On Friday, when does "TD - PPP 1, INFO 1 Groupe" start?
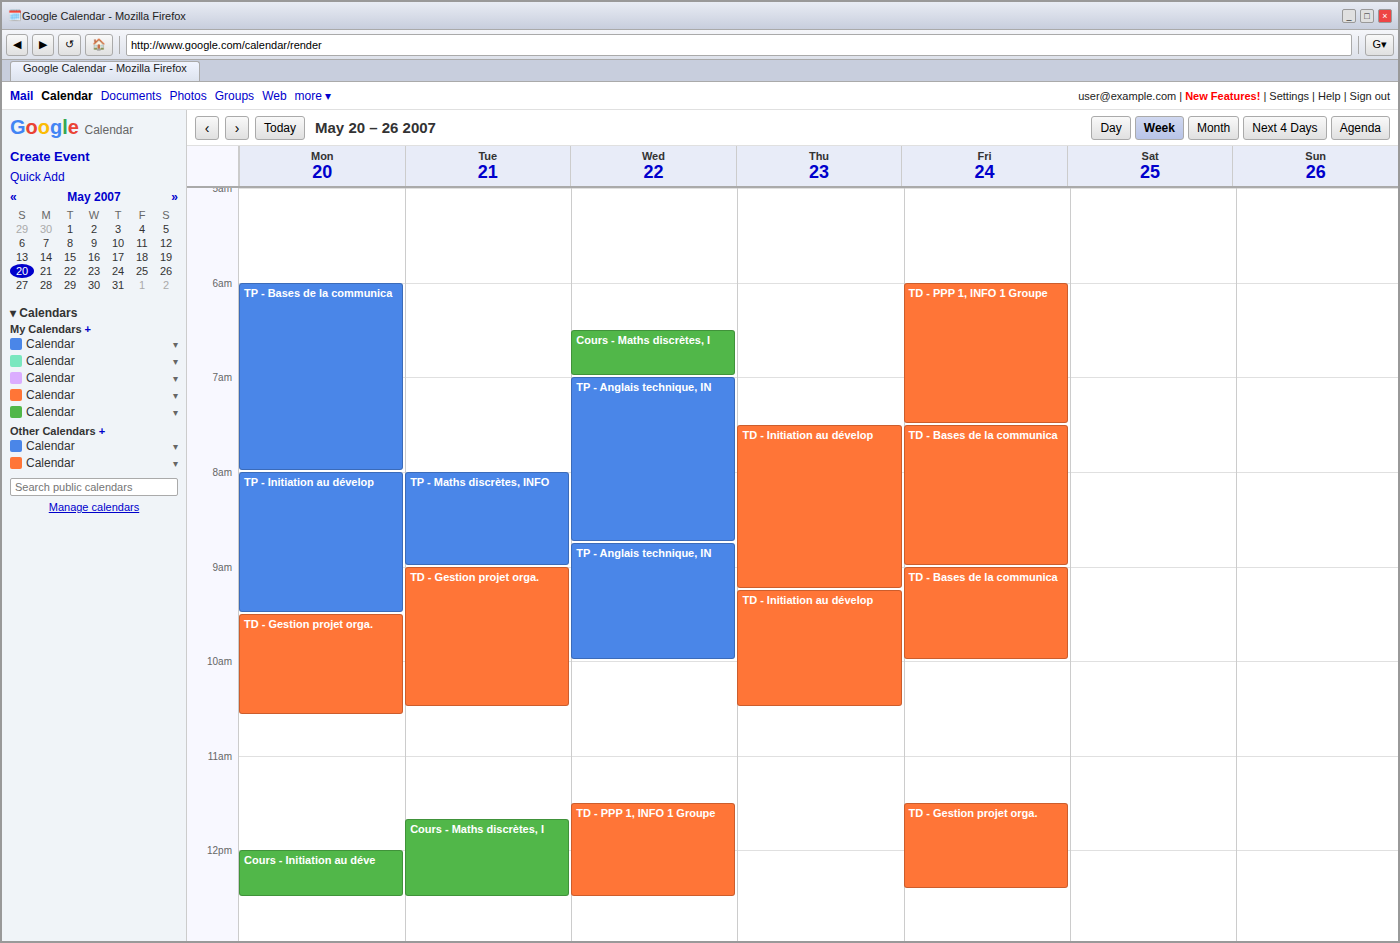
6:00 AM